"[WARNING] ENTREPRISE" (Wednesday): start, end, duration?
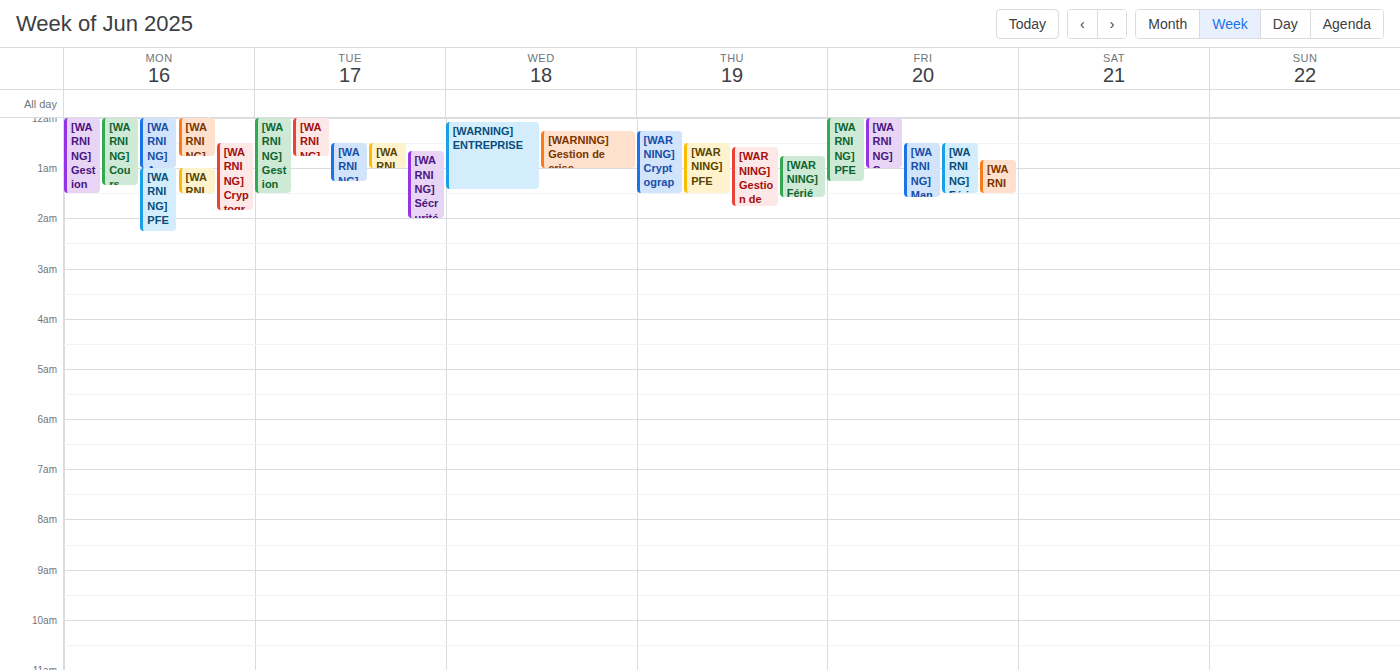
00:05 to 01:25, 1 hour 20 minutes